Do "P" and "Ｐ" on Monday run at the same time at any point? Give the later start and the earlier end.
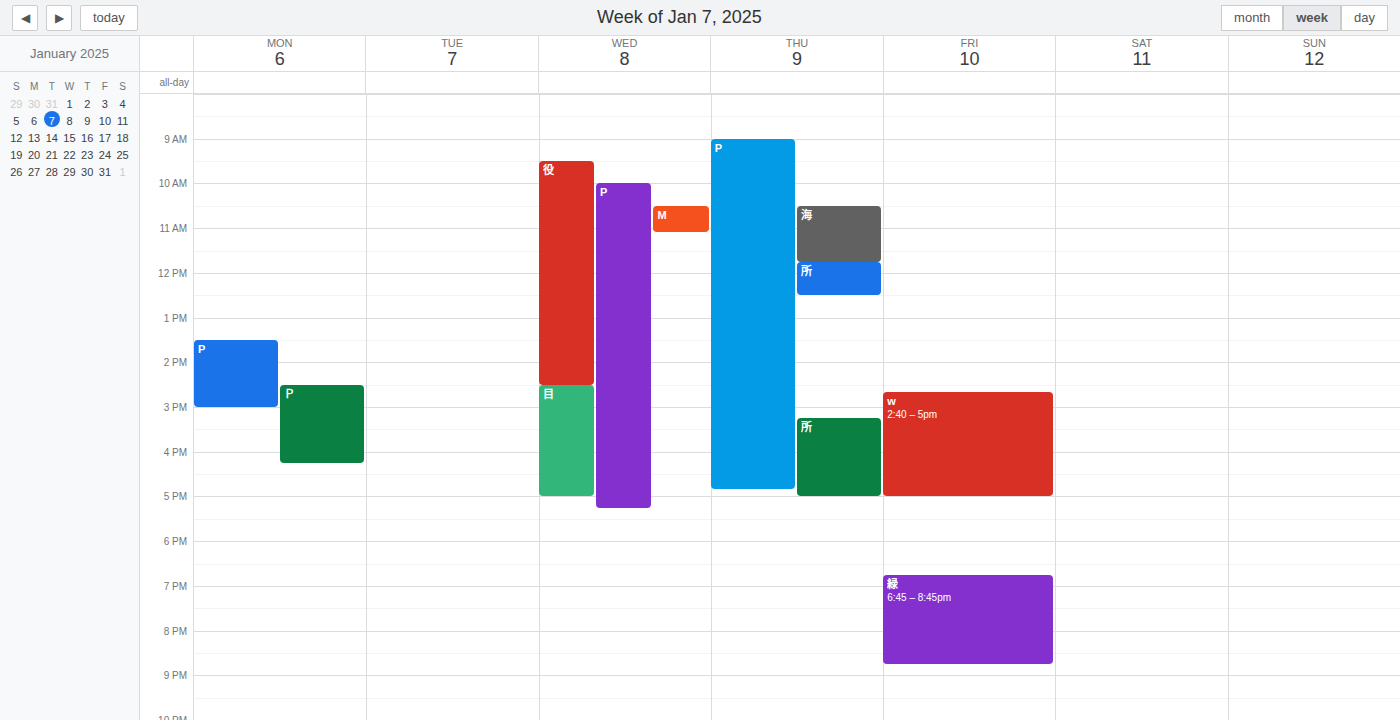
"Ｐ" starts at 2:30 PM, before "P" ends at 3:00 PM -- they overlap.